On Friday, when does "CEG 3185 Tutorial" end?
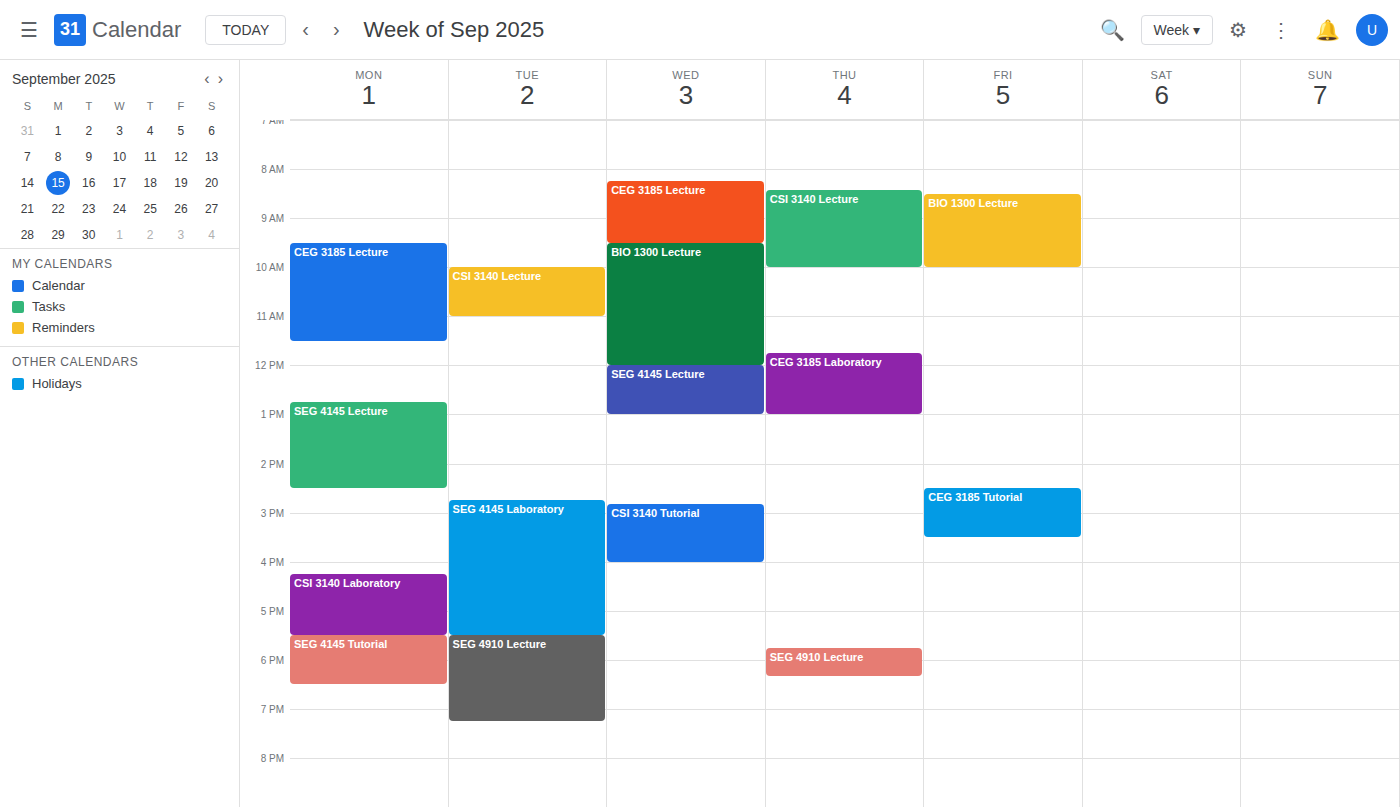
15:30